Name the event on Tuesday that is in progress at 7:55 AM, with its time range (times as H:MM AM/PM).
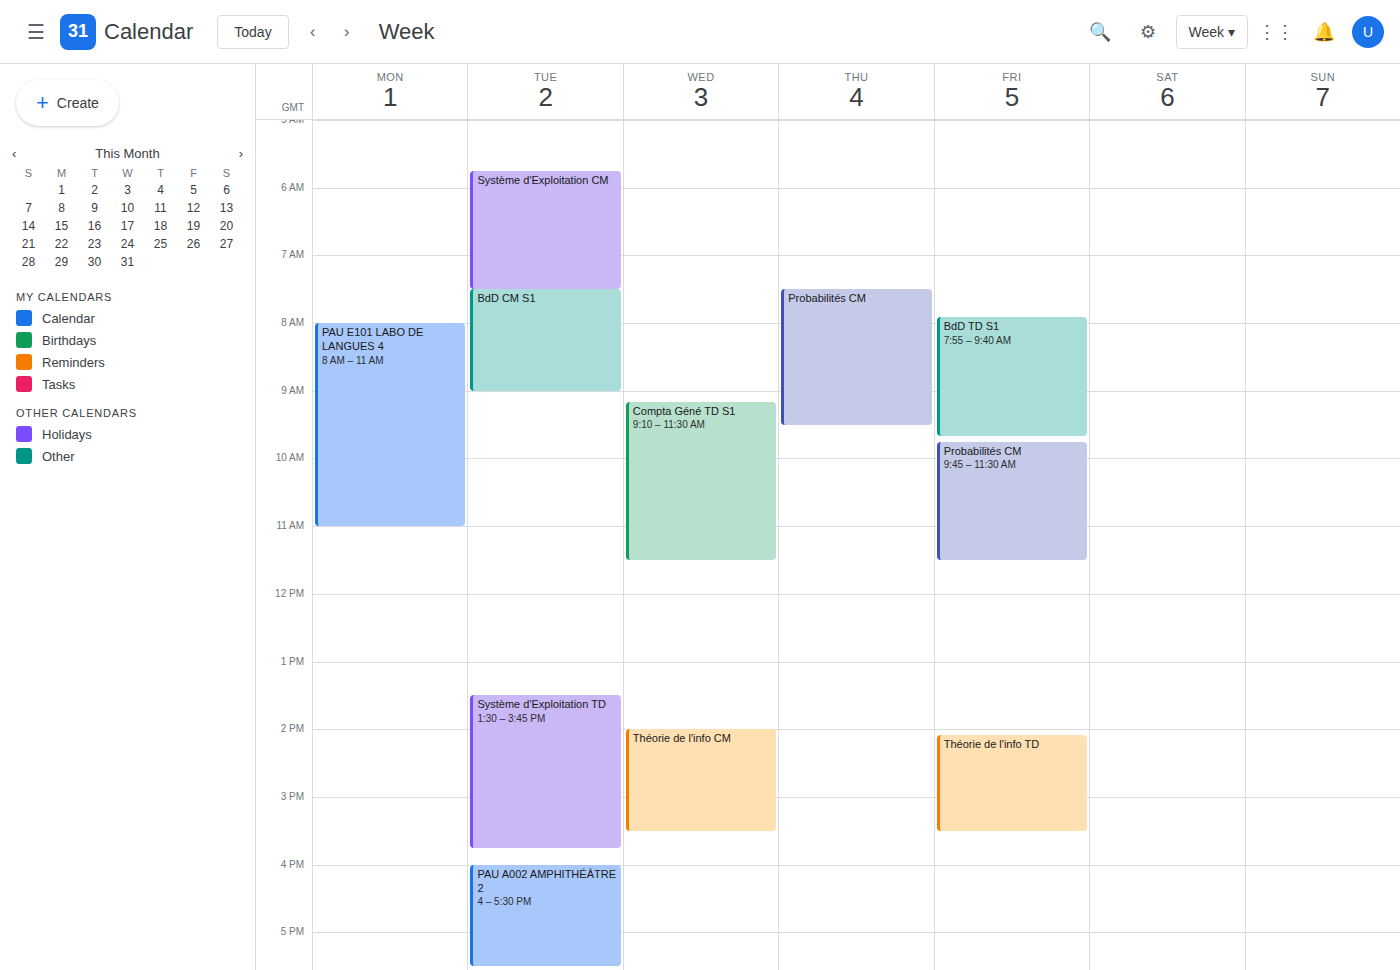
"BdD CM S1", 7:30 AM to 9:00 AM